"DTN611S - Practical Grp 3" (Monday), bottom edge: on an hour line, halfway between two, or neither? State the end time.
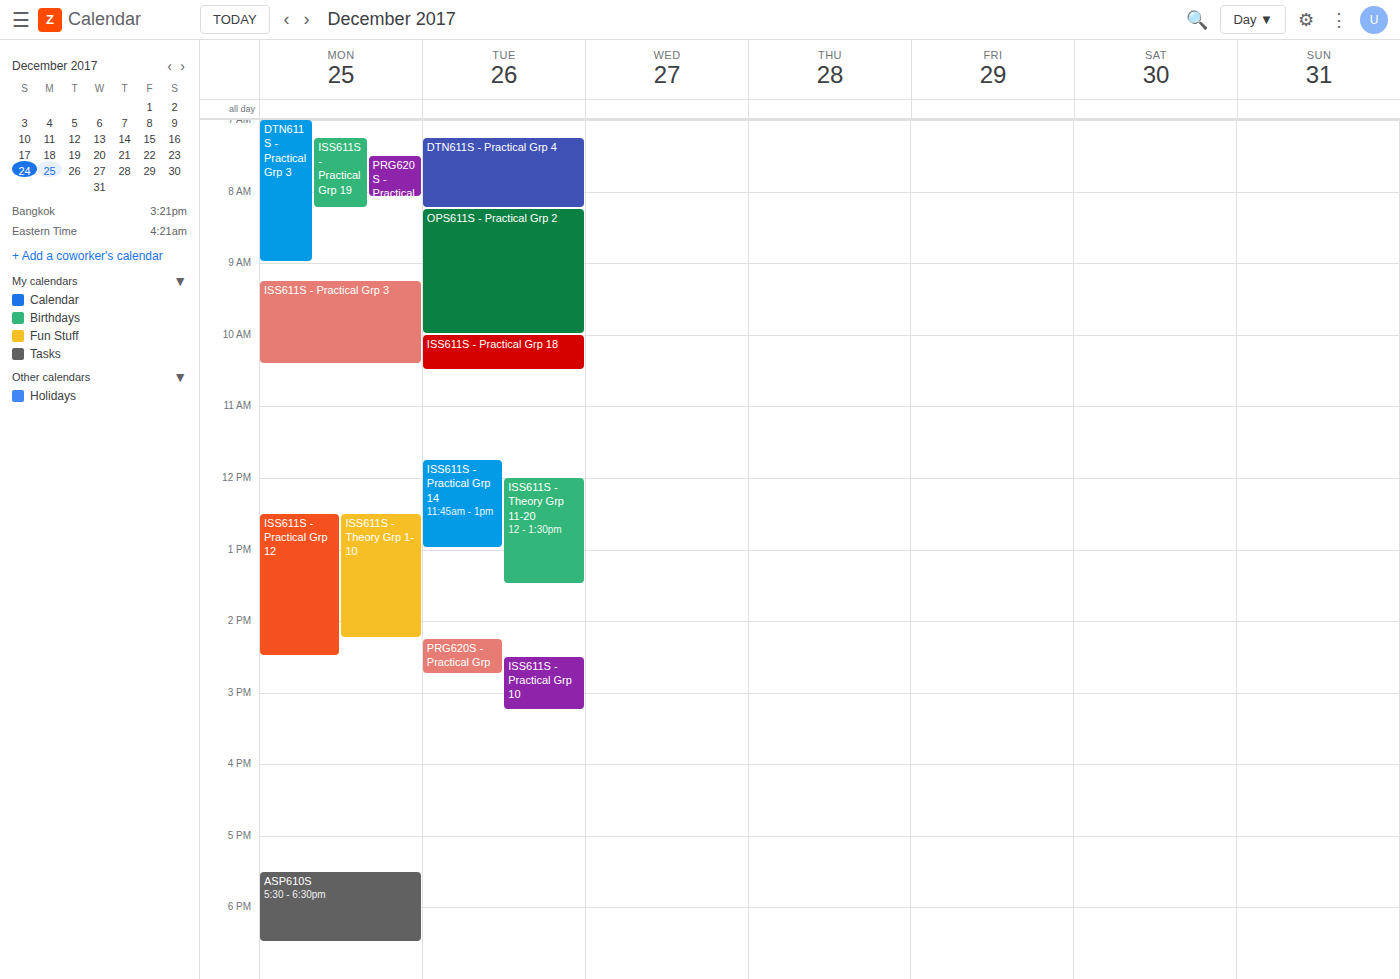
9:00 AM -- exactly on the 9 AM line.